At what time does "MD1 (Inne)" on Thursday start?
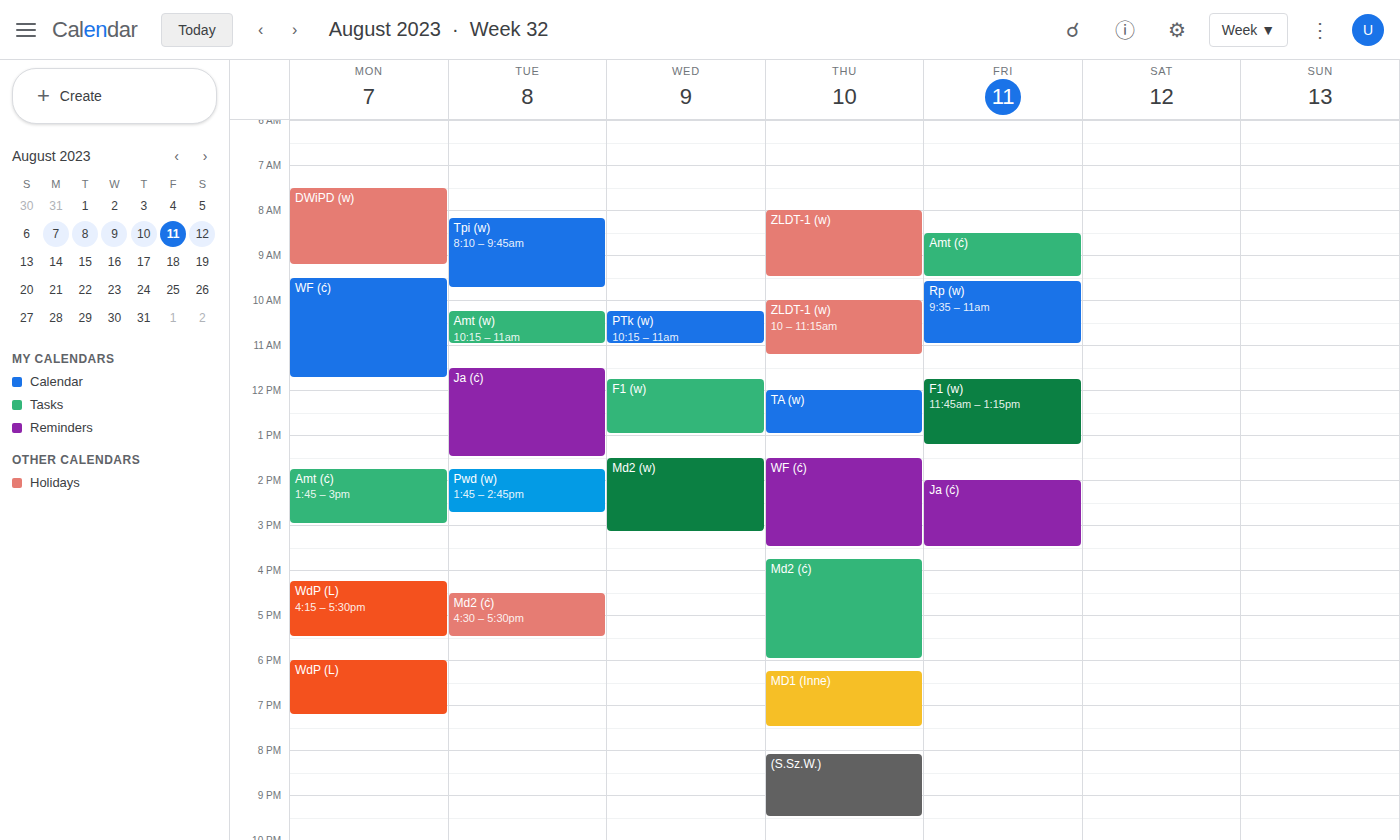
18:15